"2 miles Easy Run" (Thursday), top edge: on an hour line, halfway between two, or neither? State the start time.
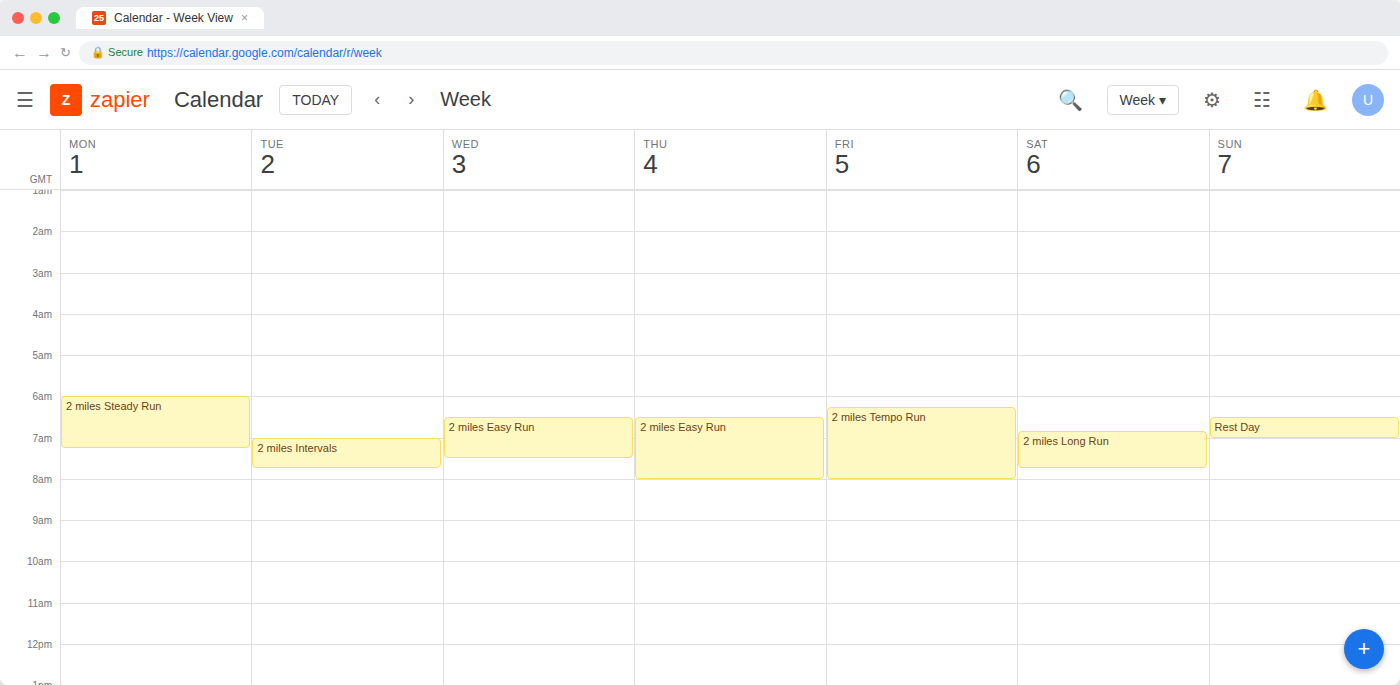
6:30 AM -- halfway between the 6 AM and 7 AM lines.